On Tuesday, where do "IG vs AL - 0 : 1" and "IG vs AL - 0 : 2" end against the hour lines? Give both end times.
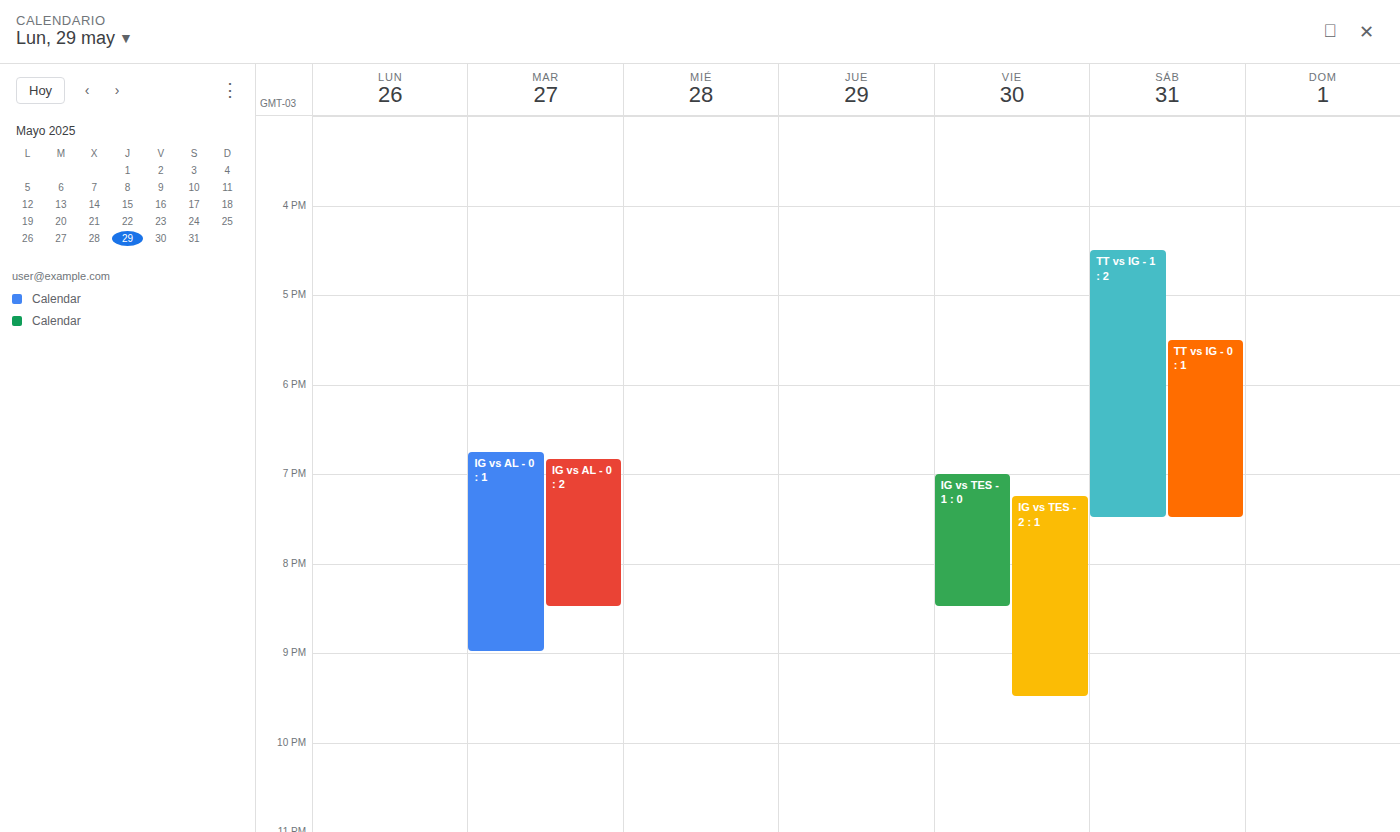
"IG vs AL - 0 : 1": 9:00 PM, exactly on the 9 PM line. "IG vs AL - 0 : 2": 8:30 PM, halfway between the 8 PM and 9 PM lines.